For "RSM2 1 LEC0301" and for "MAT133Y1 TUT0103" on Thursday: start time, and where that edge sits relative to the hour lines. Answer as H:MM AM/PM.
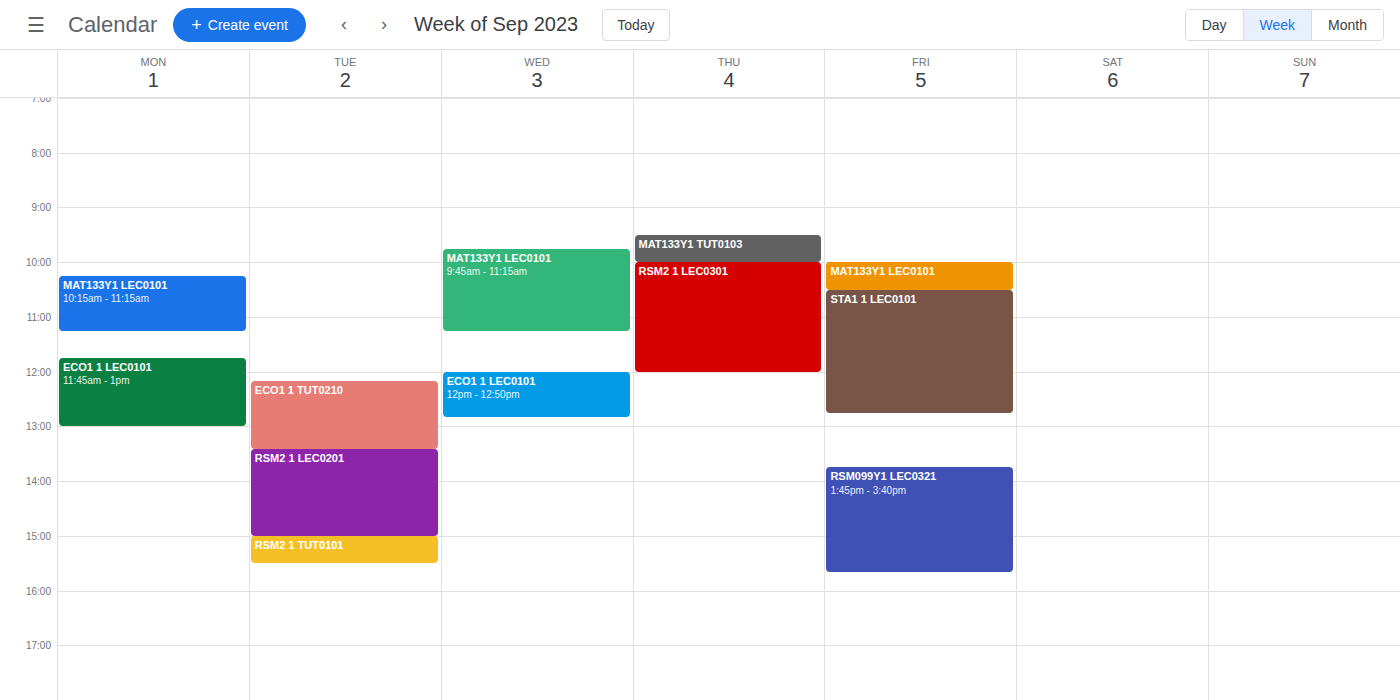
"RSM2 1 LEC0301": 10:00 AM, exactly on the 10 AM line. "MAT133Y1 TUT0103": 9:30 AM, halfway between the 9 AM and 10 AM lines.